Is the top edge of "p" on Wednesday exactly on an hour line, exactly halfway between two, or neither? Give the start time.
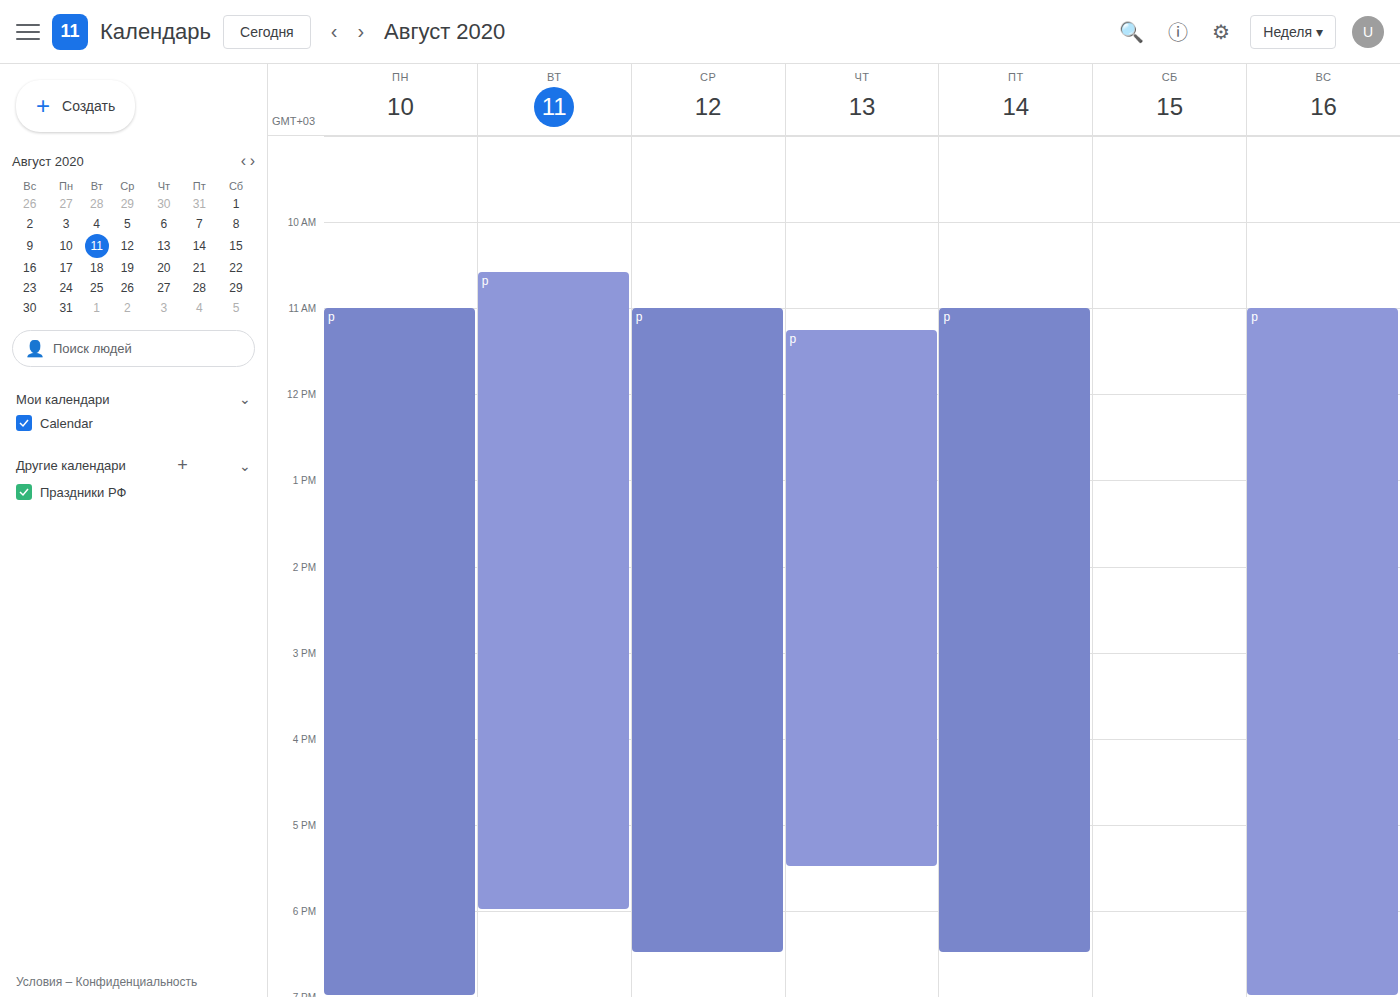
11:00 AM -- exactly on the 11 AM line.